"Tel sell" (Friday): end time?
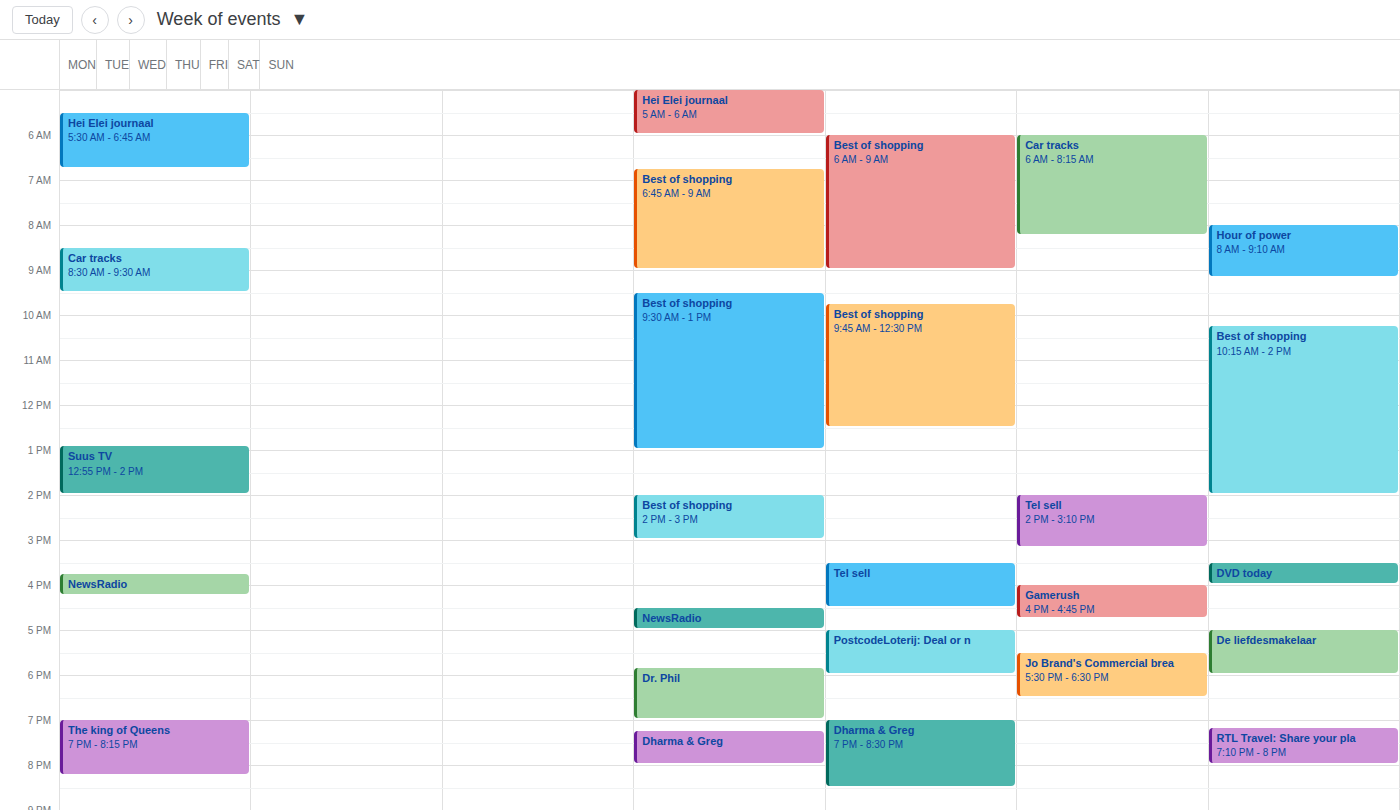
4:30 PM